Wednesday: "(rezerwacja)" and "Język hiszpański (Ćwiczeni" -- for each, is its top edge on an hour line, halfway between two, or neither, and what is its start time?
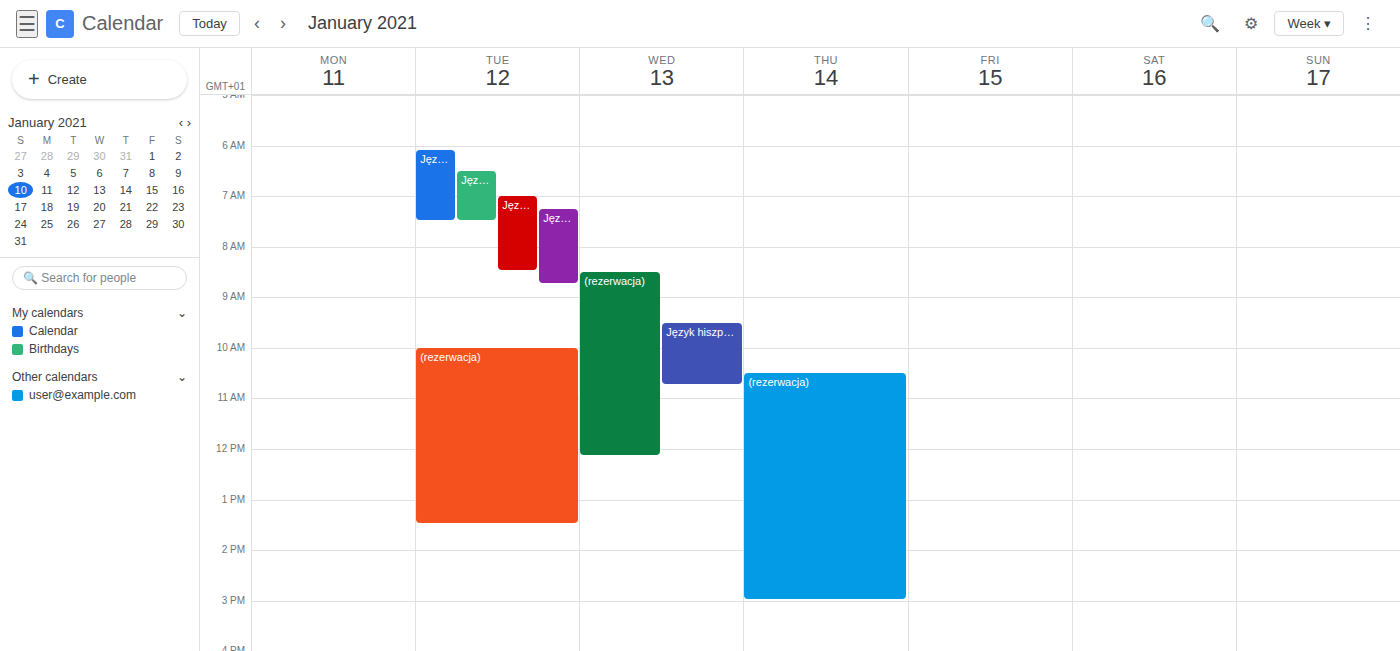
"(rezerwacja)": 8:30 AM, halfway between the 8 AM and 9 AM lines. "Język hiszpański (Ćwiczeni": 9:30 AM, halfway between the 9 AM and 10 AM lines.